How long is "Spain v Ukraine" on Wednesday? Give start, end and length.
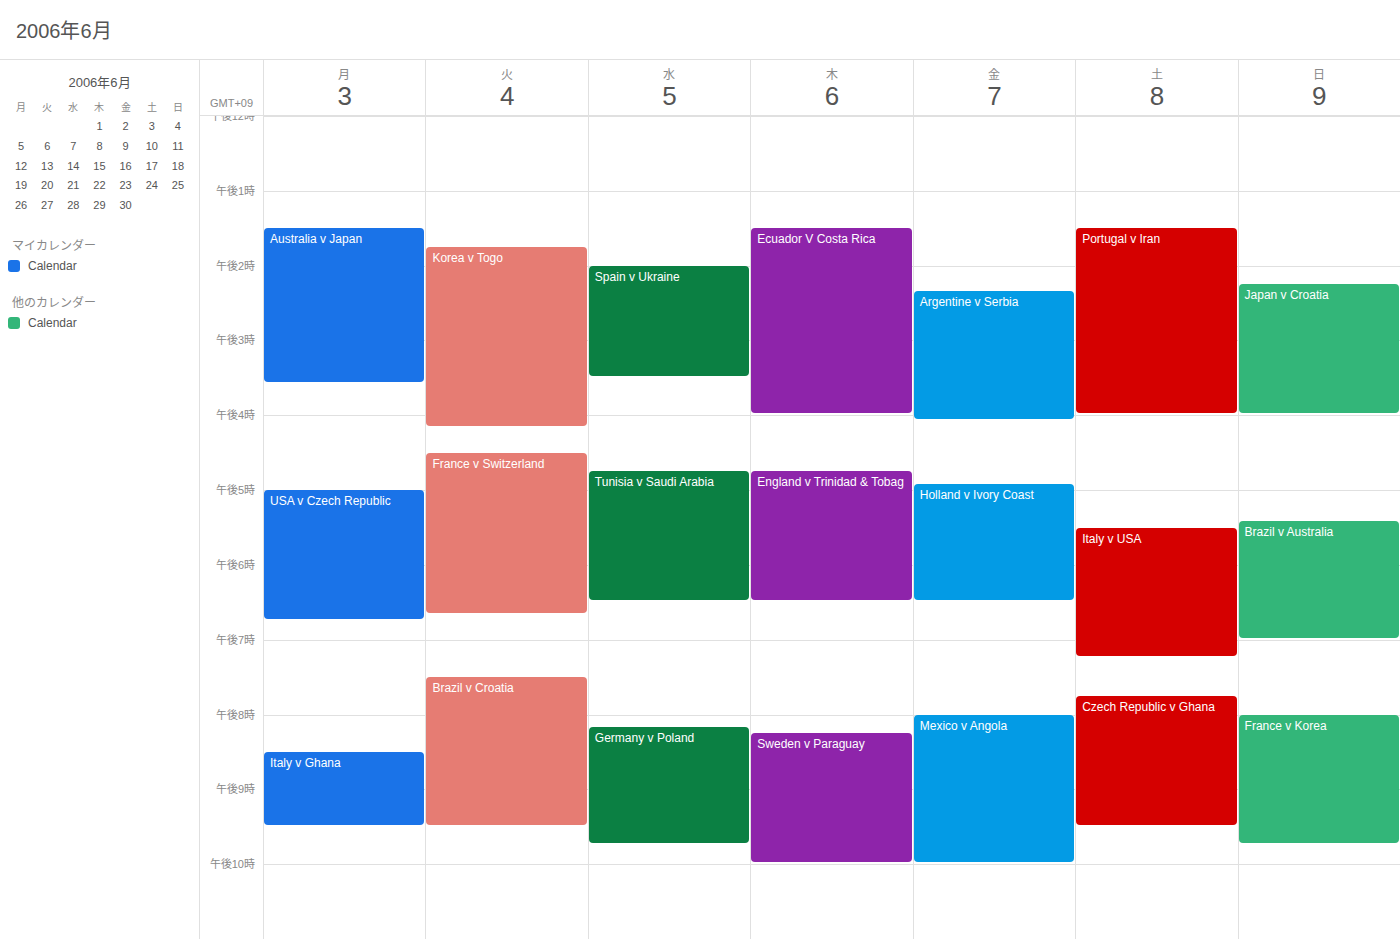
2:00 PM to 3:30 PM, 1 hour 30 minutes